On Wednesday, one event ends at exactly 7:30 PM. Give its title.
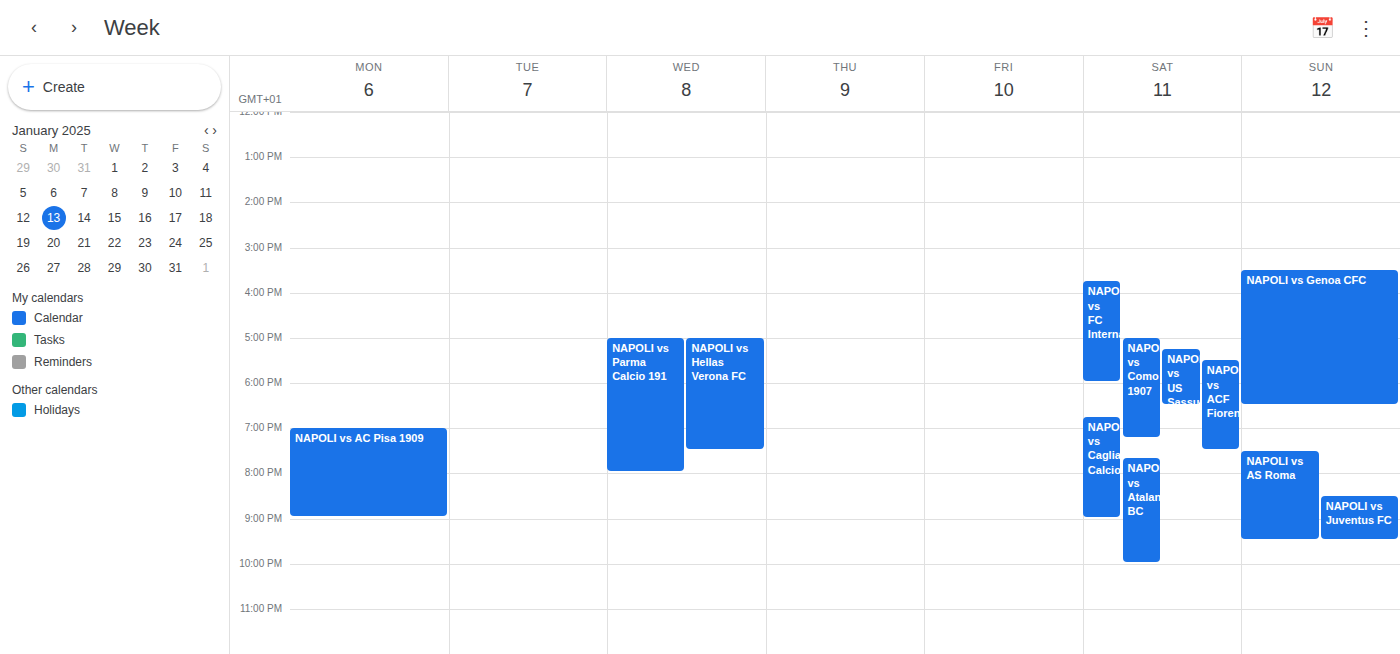
"NAPOLI vs Hellas Verona FC"